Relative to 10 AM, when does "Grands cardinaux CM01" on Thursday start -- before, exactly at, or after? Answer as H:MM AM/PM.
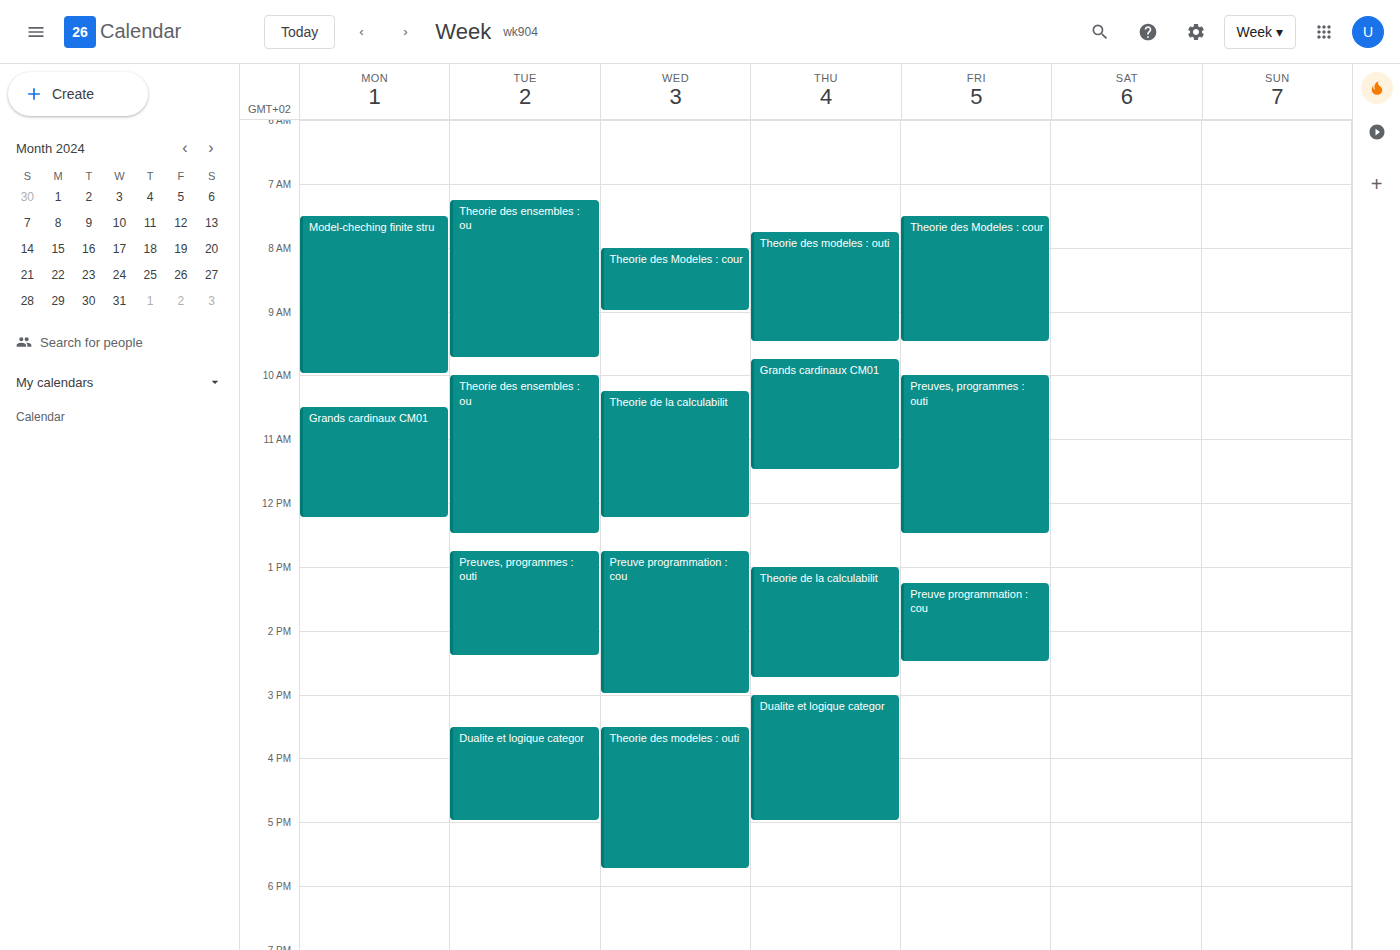
9:45 AM -- before 10 AM, 15 minutes above the 10 AM line.